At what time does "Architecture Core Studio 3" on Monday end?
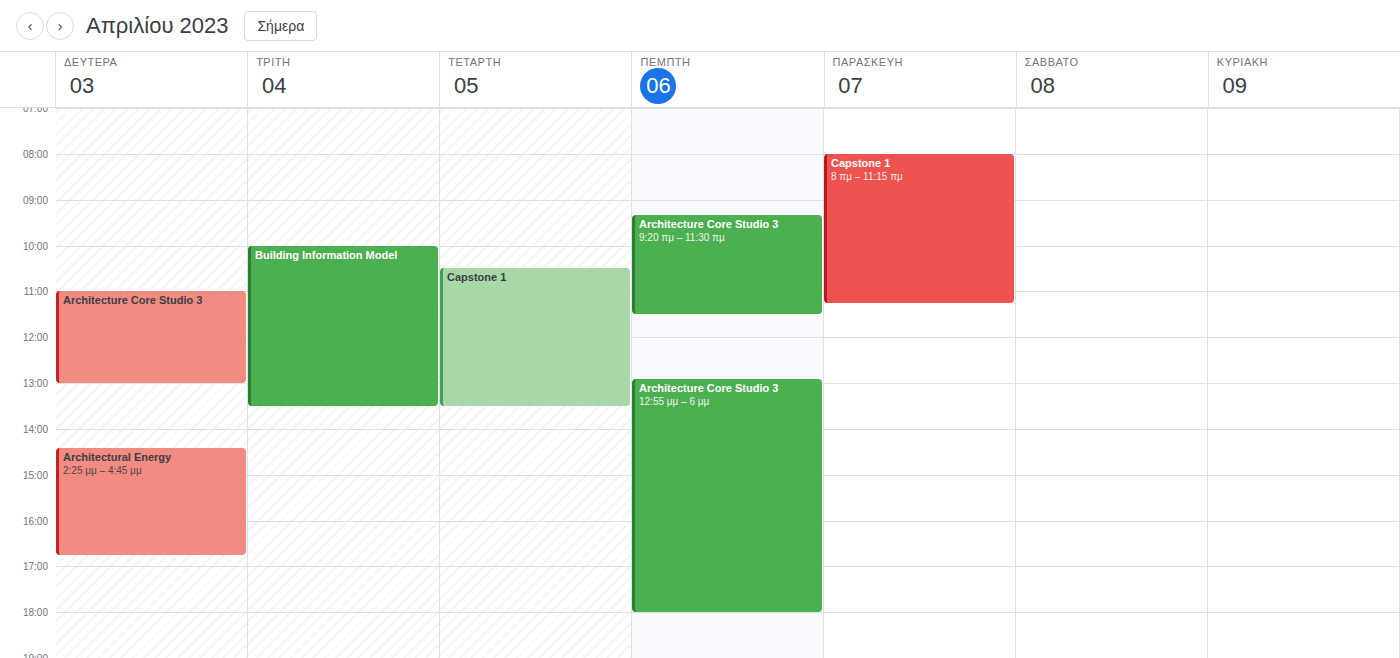
1:00 PM